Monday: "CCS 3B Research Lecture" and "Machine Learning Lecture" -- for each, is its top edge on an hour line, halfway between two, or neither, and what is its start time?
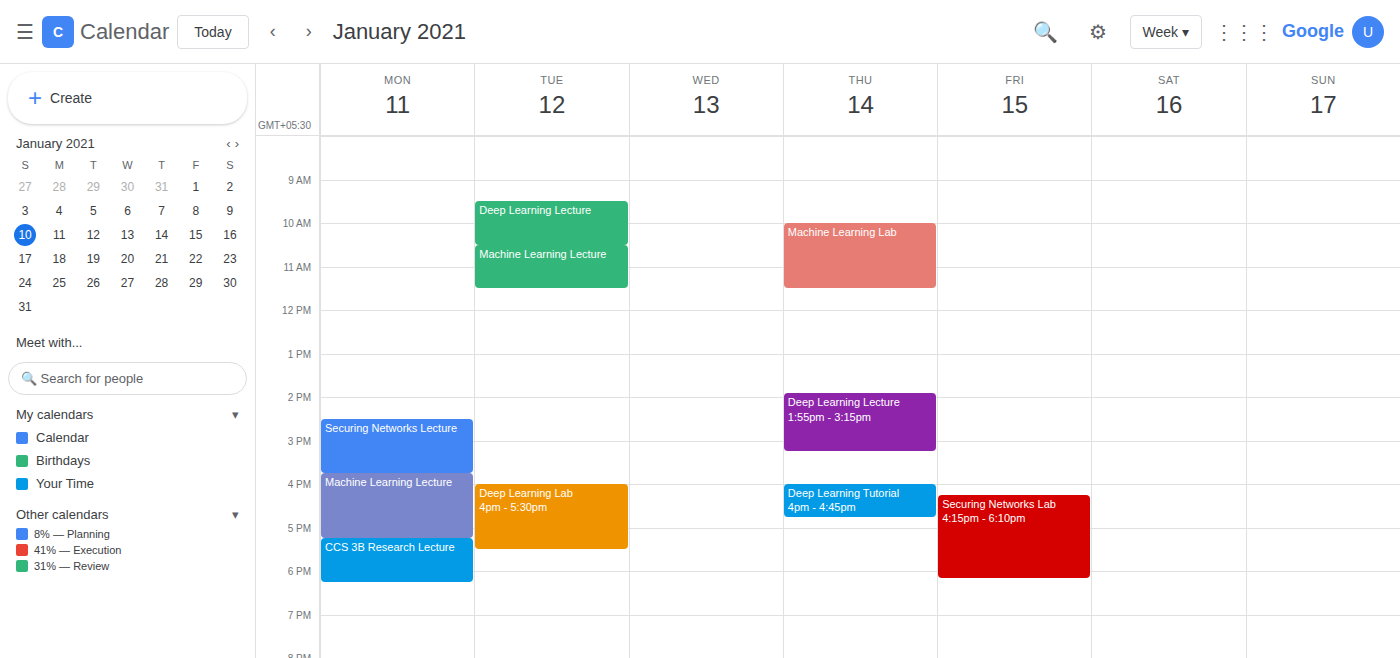
"CCS 3B Research Lecture": 5:15 PM, neither: a quarter of the way from the 5 PM line to the 6 PM line. "Machine Learning Lecture": 3:45 PM, neither: three quarters of the way from the 3 PM line to the 4 PM line.